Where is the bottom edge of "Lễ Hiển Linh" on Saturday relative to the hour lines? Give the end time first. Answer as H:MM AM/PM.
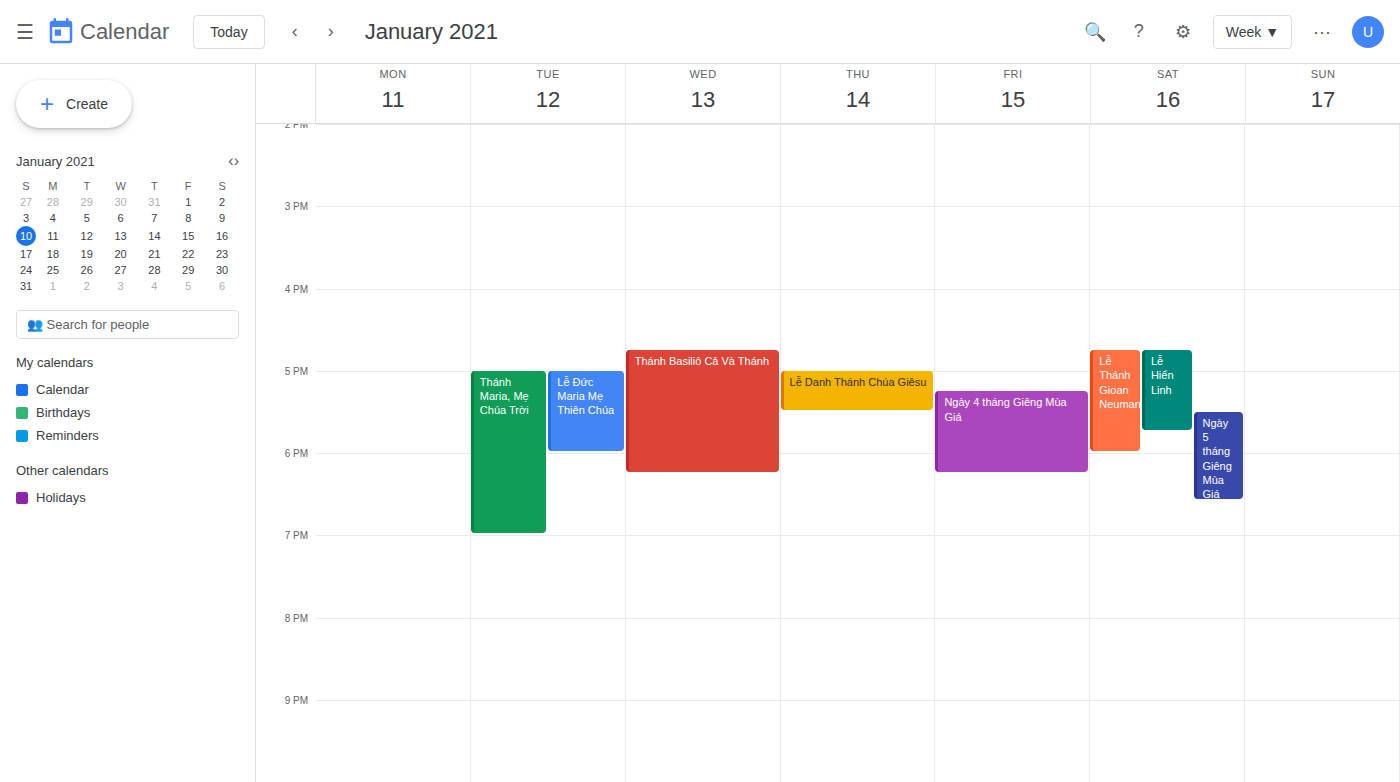
5:45 PM -- neither: three quarters of the way from the 5 PM line to the 6 PM line.